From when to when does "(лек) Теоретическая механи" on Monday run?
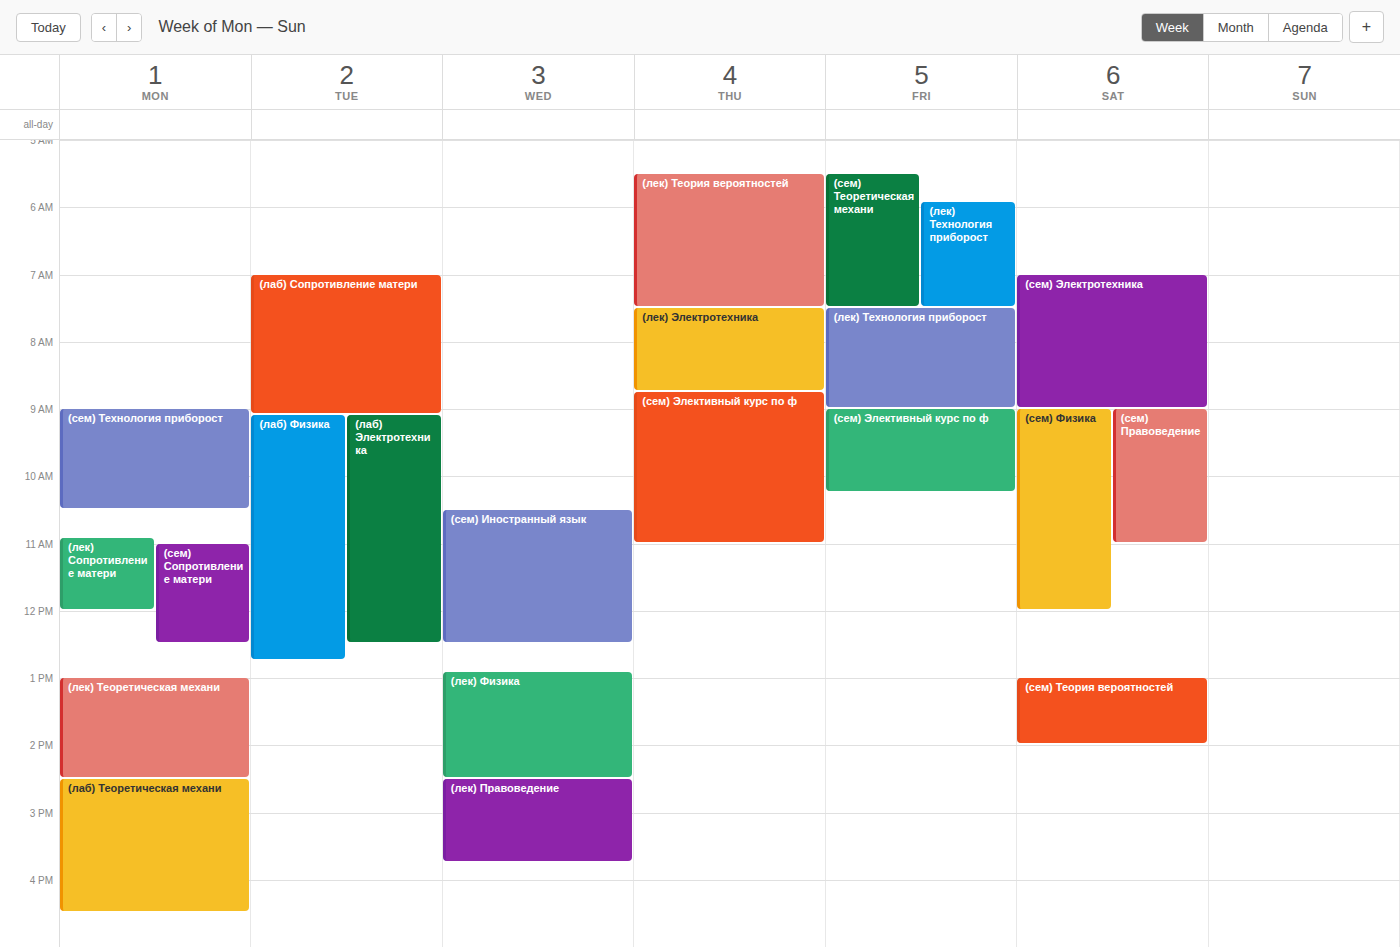
13:00 to 14:30